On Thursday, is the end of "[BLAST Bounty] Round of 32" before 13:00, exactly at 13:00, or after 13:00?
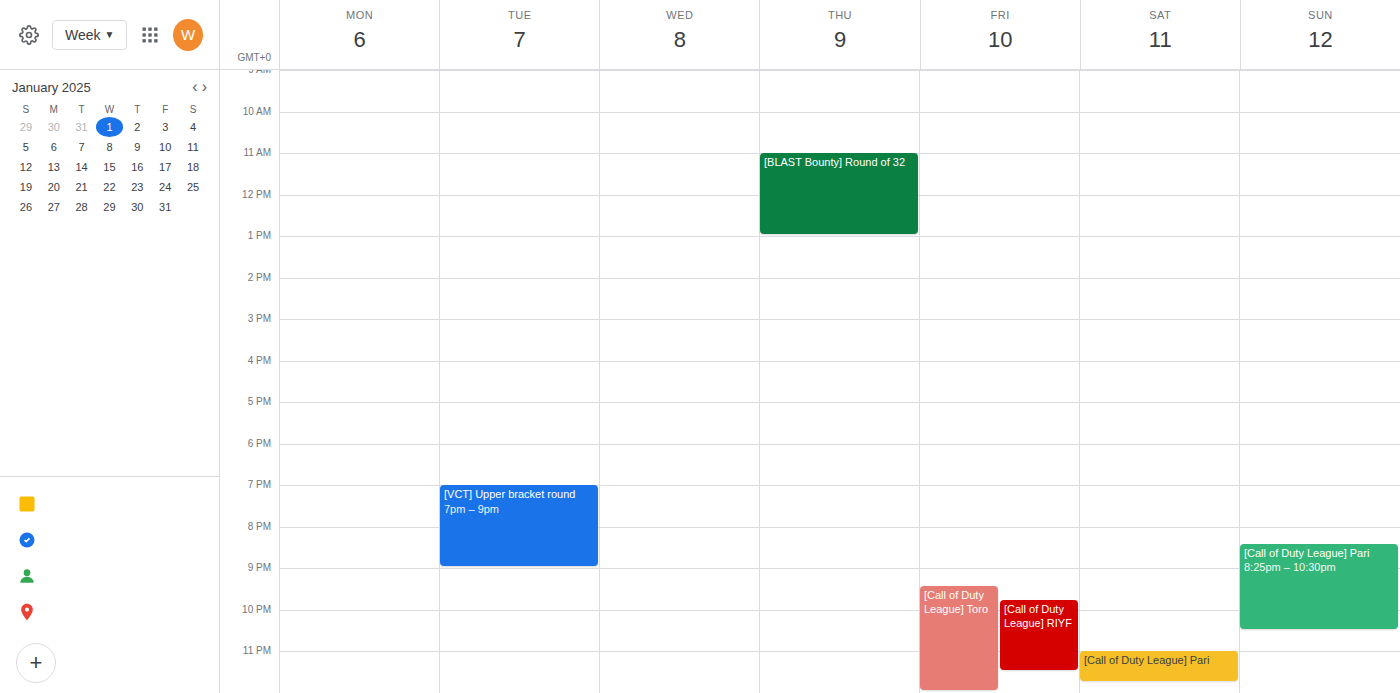
13:00 -- exactly at 13:00, on the 13:00 line.